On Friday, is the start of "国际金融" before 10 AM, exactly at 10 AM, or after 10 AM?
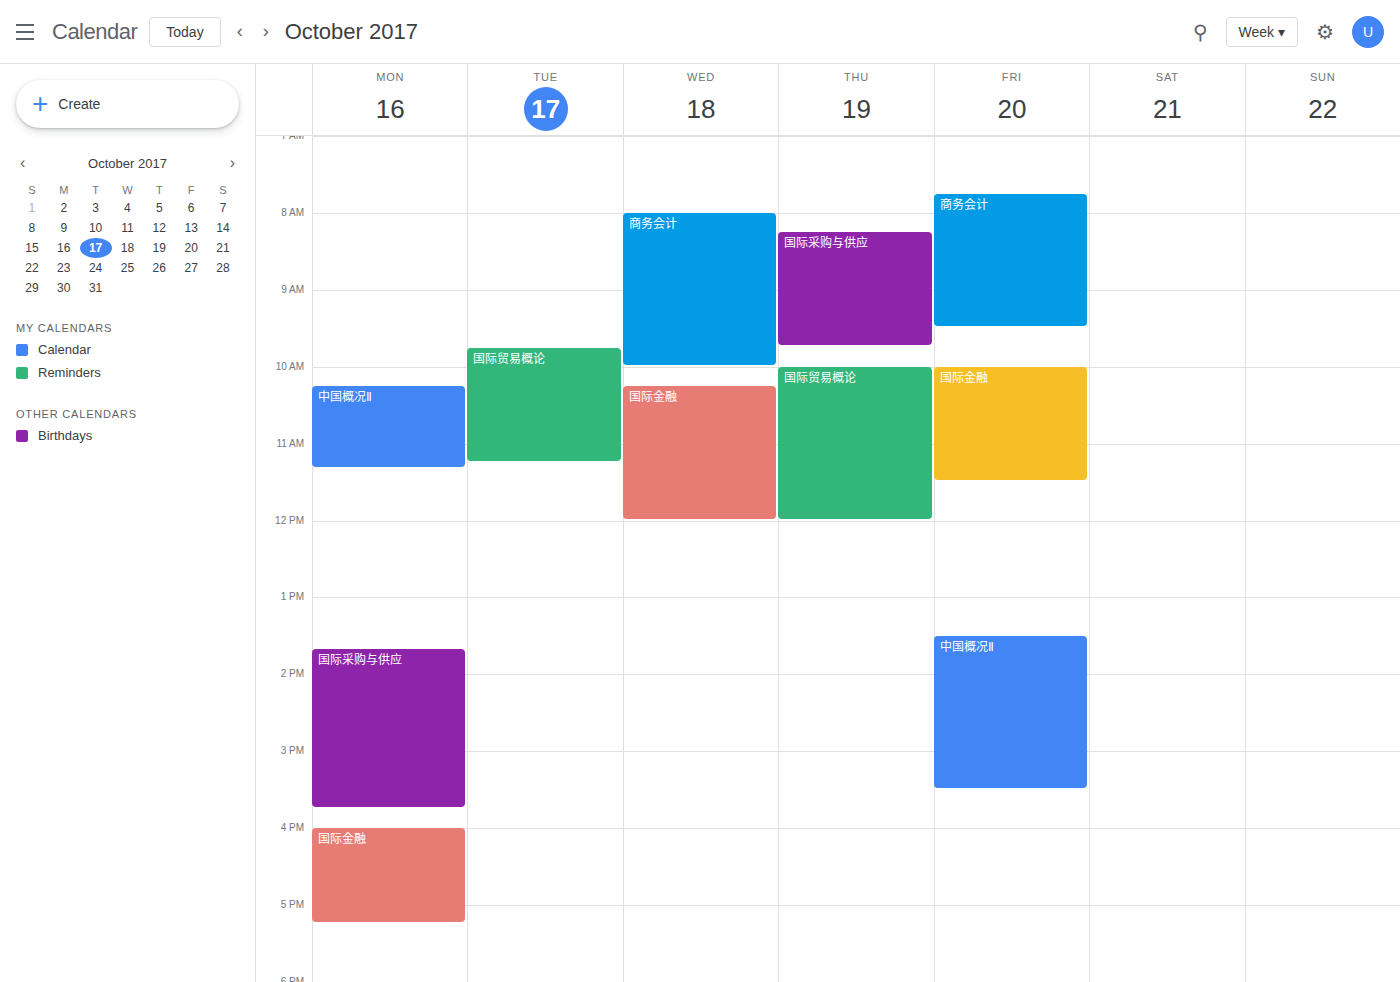
10:00 AM -- exactly at 10 AM, on the 10 AM line.